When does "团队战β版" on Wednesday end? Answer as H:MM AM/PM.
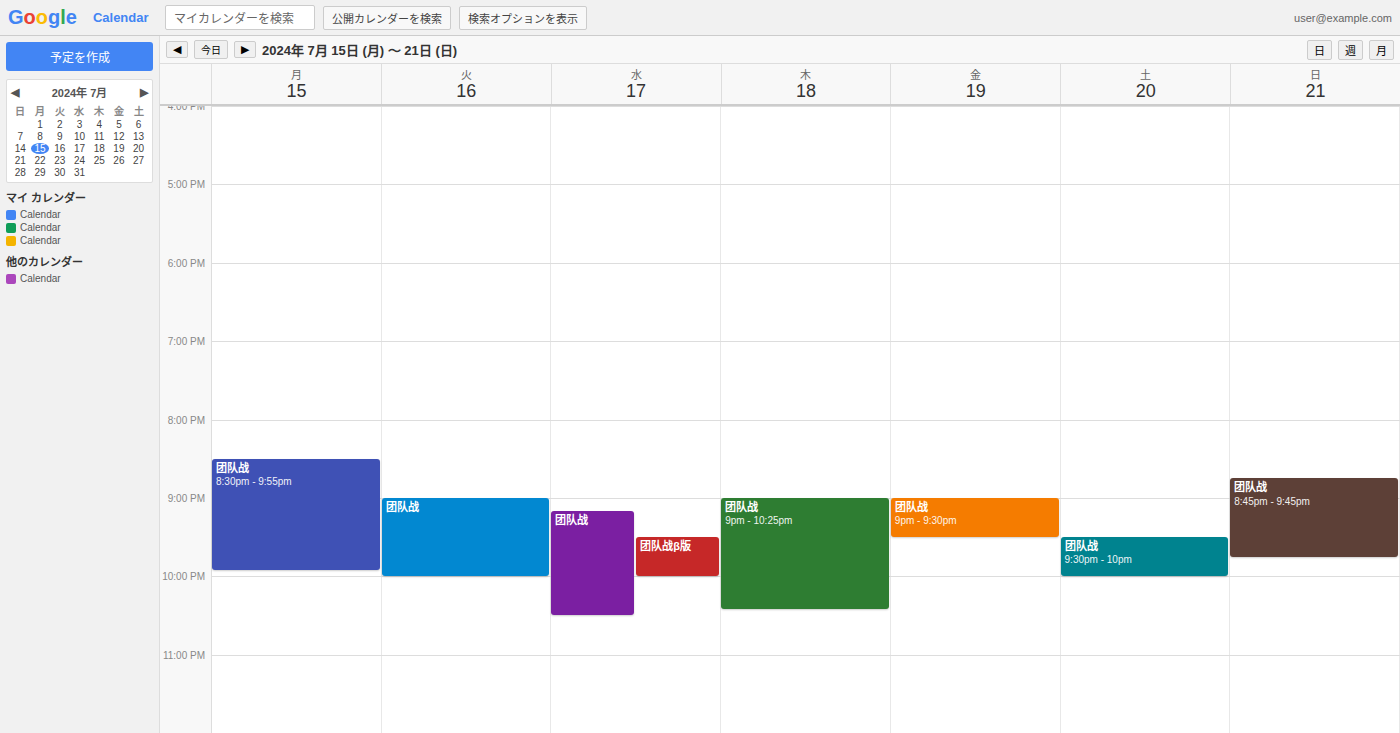
10:00 PM